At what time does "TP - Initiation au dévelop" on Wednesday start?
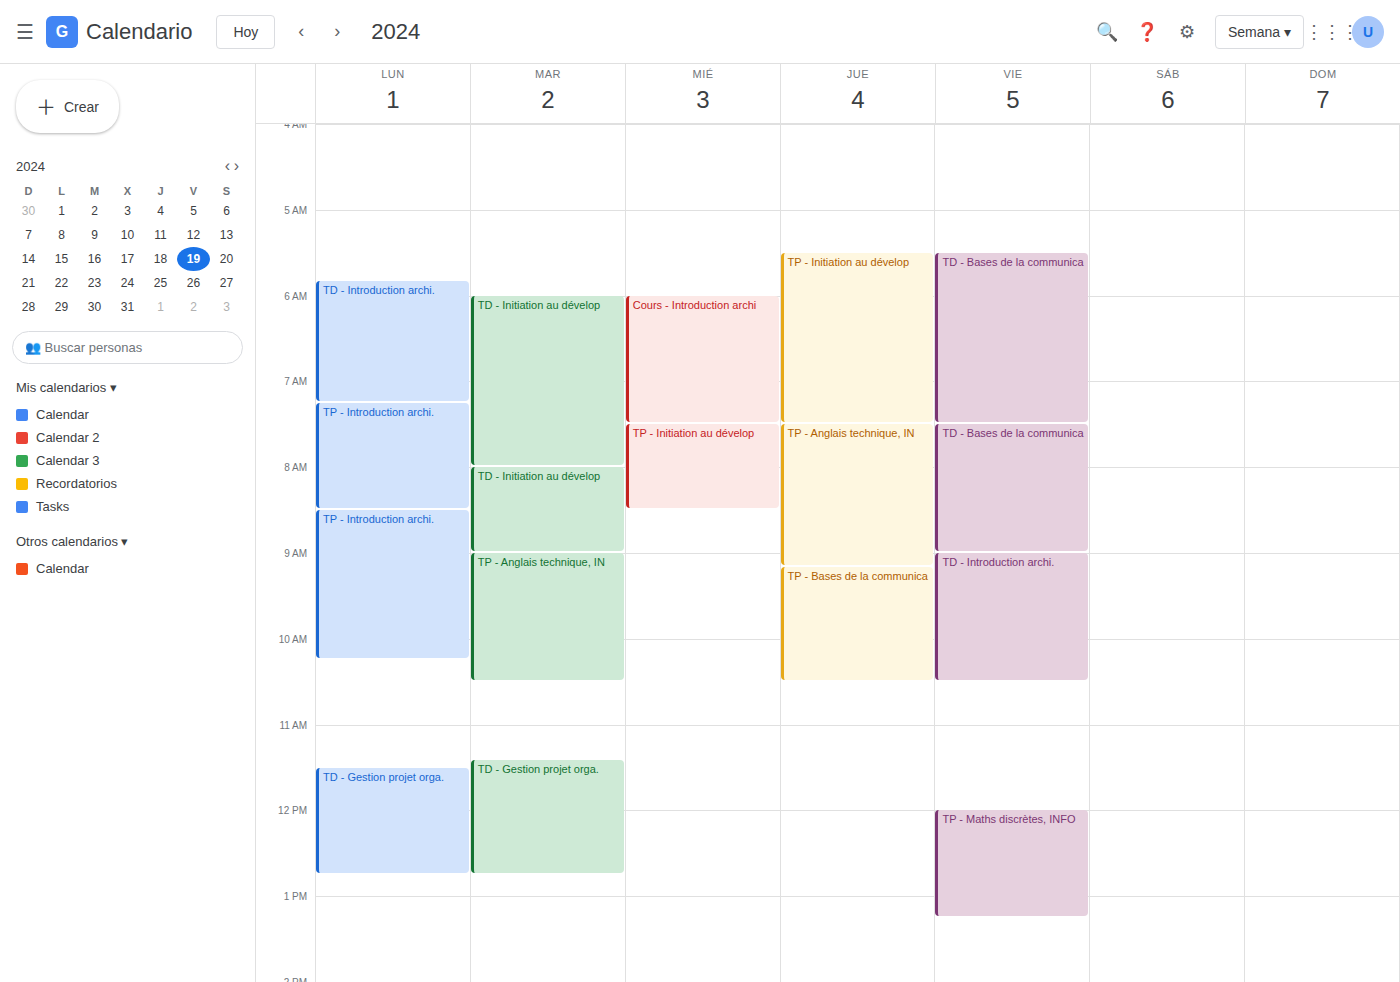
7:30 AM